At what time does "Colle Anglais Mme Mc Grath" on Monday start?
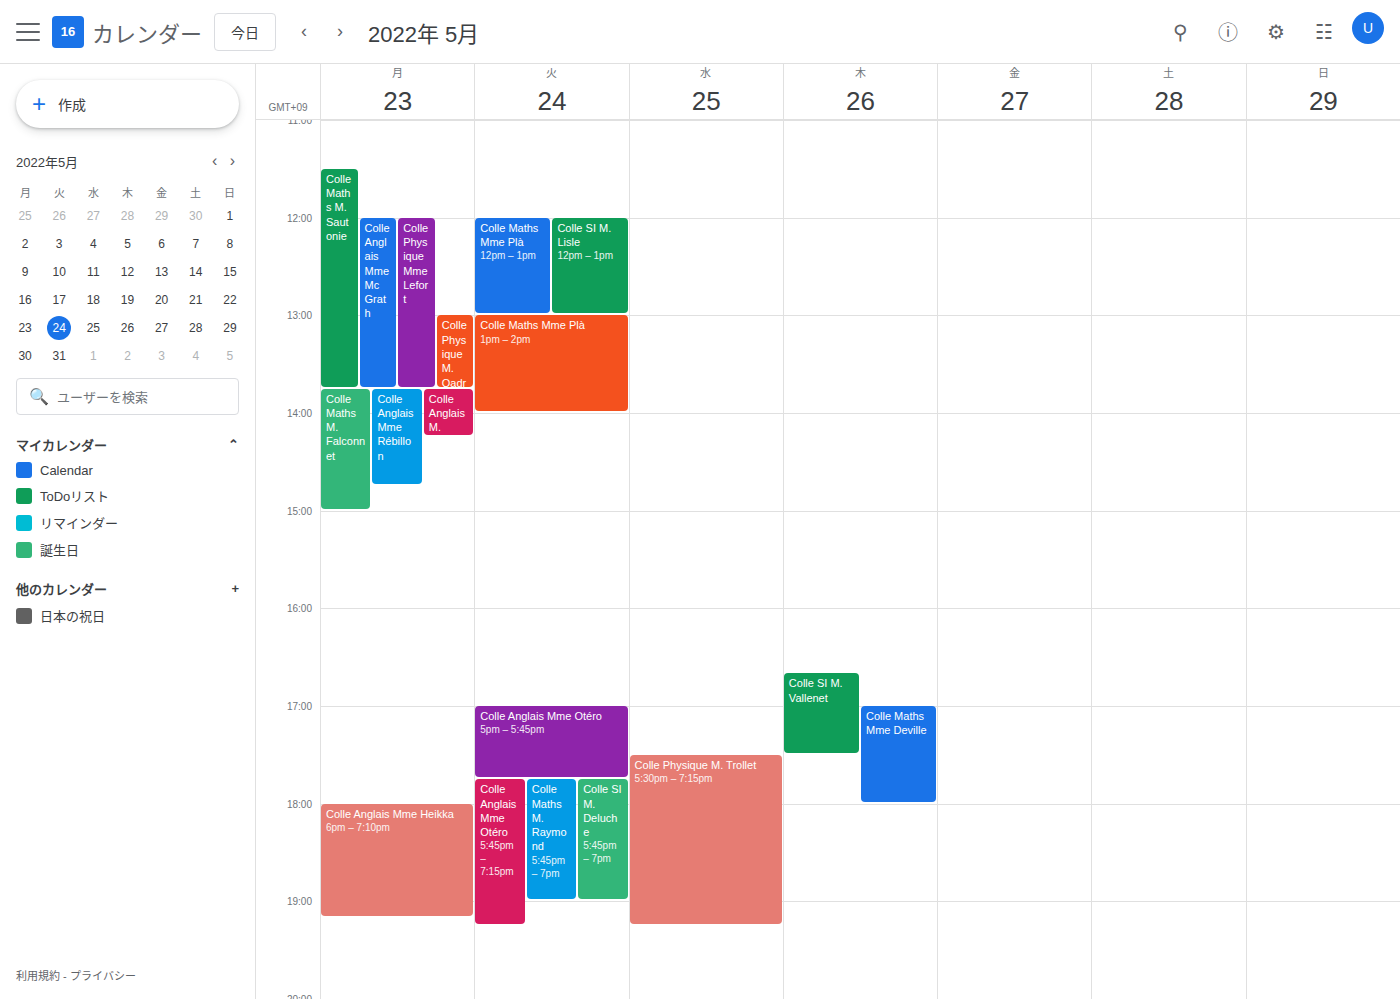
12:00 PM